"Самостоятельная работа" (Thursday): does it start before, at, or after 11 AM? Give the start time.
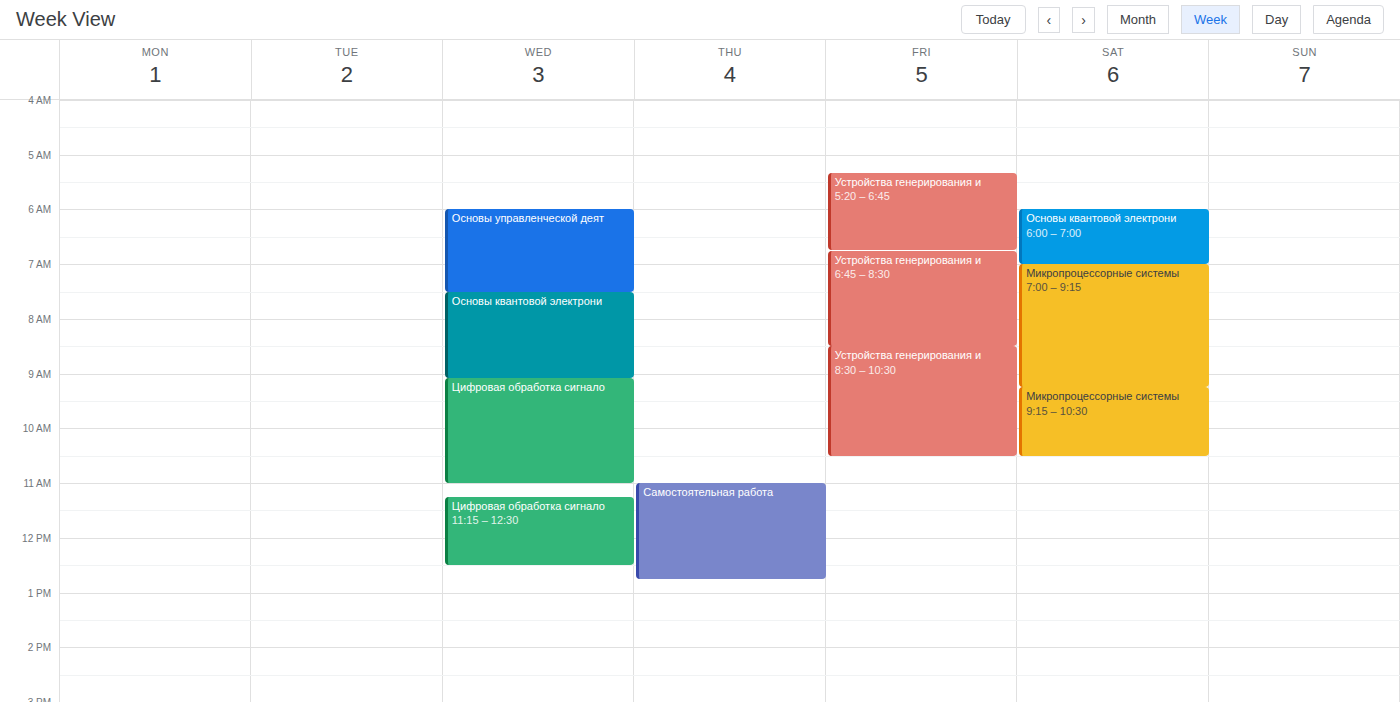
11:00 AM -- exactly at 11 AM, on the 11 AM line.